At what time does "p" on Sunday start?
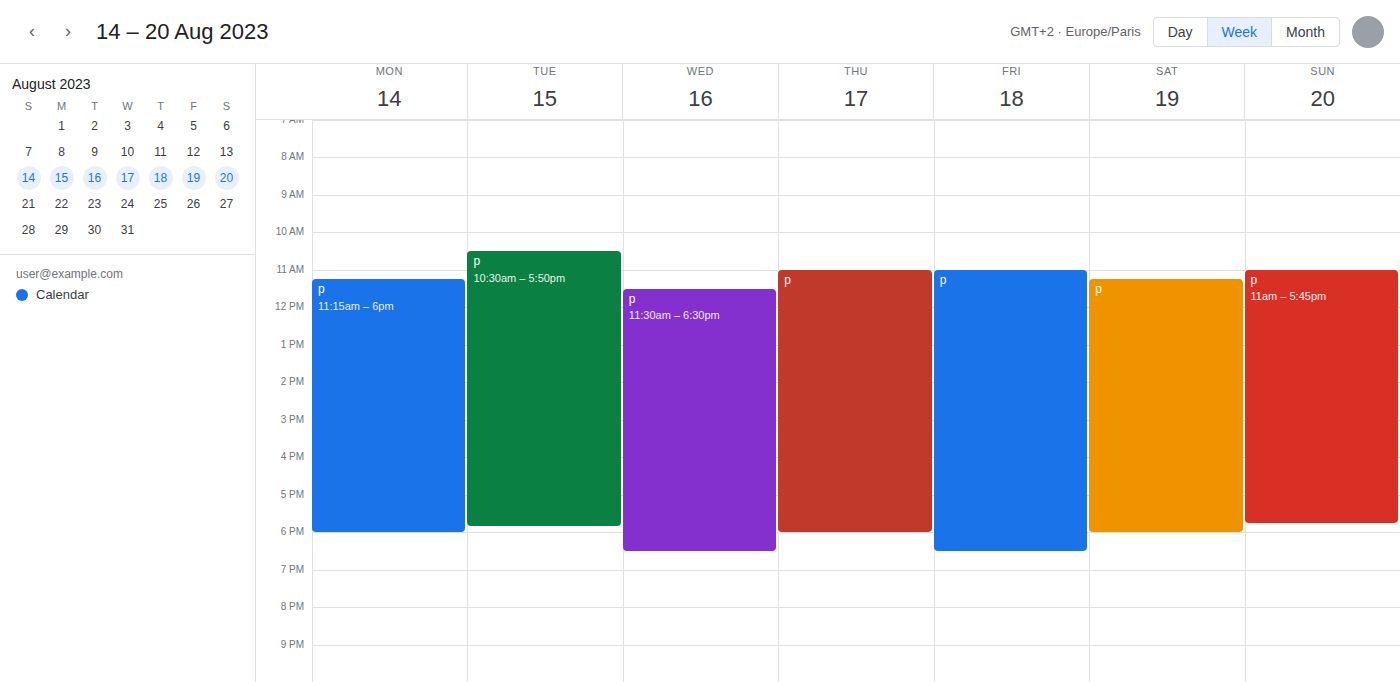
11:00 AM